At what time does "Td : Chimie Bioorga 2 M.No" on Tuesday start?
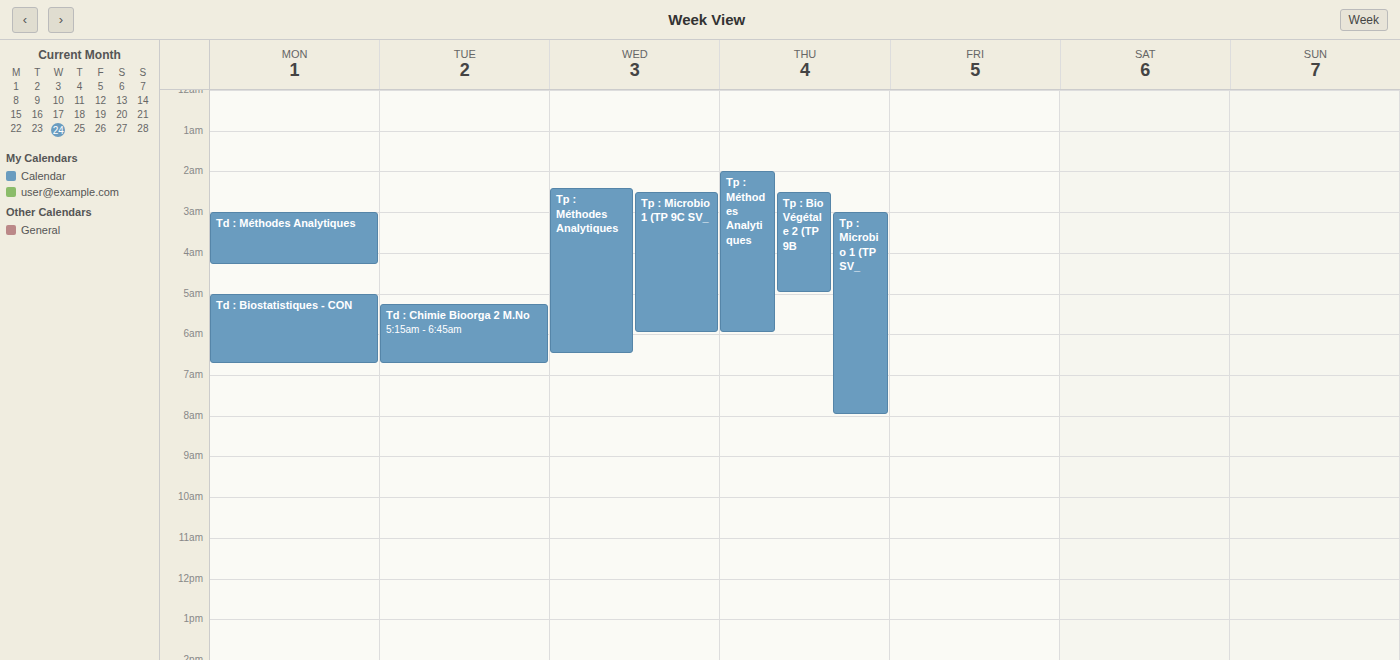
5:15 AM